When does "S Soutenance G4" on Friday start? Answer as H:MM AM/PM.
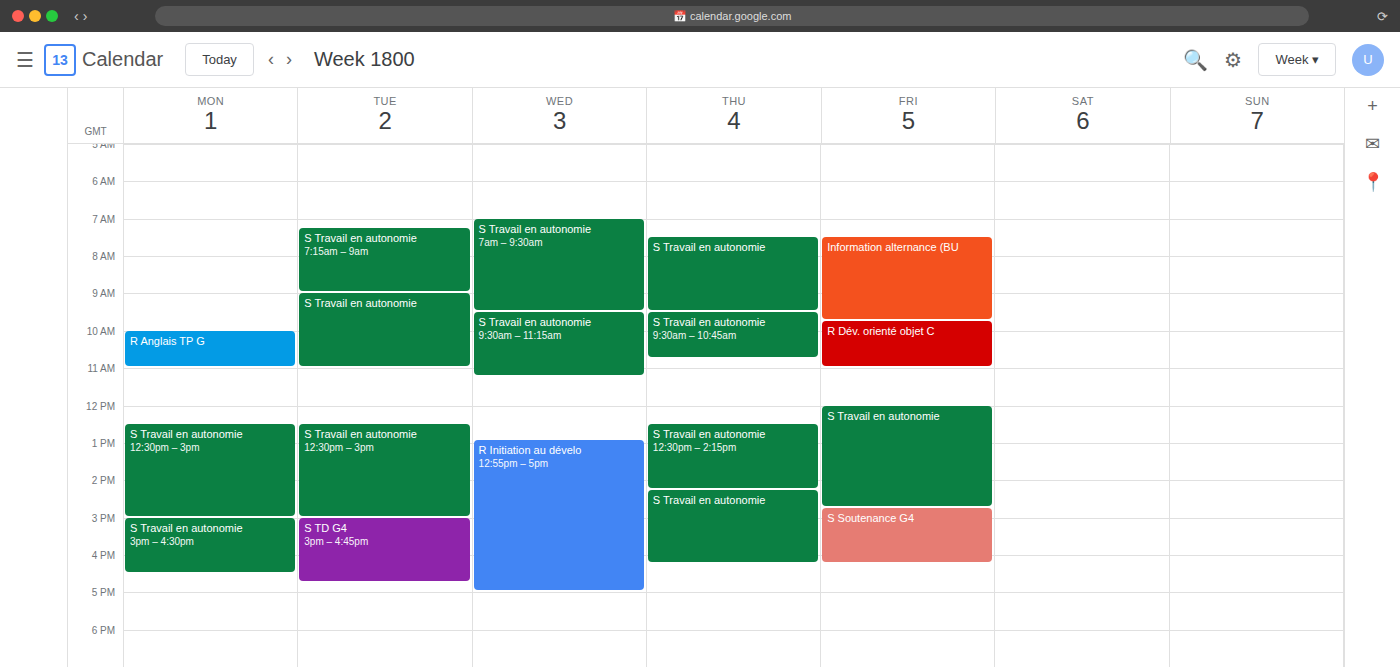
2:45 PM